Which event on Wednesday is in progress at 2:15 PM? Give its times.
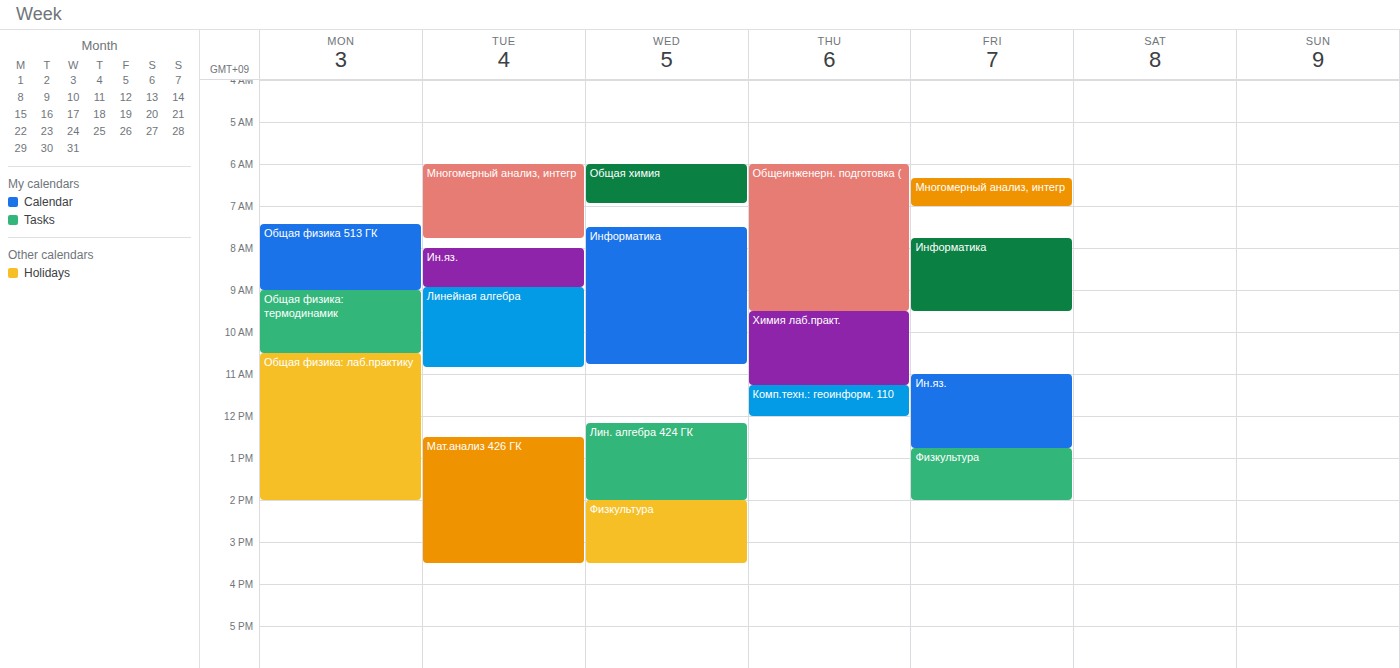
"Физкультура", 2:00 PM to 3:30 PM